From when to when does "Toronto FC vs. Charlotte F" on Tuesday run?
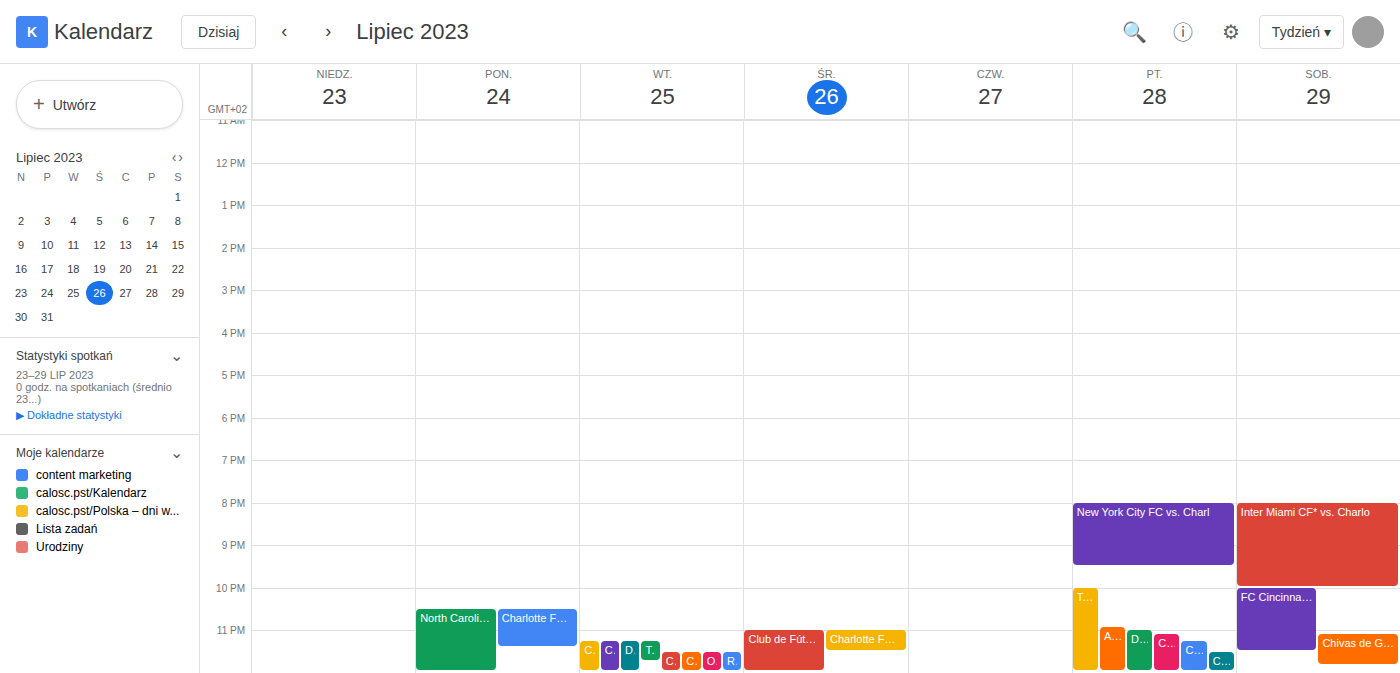
11:15 PM to 11:45 PM